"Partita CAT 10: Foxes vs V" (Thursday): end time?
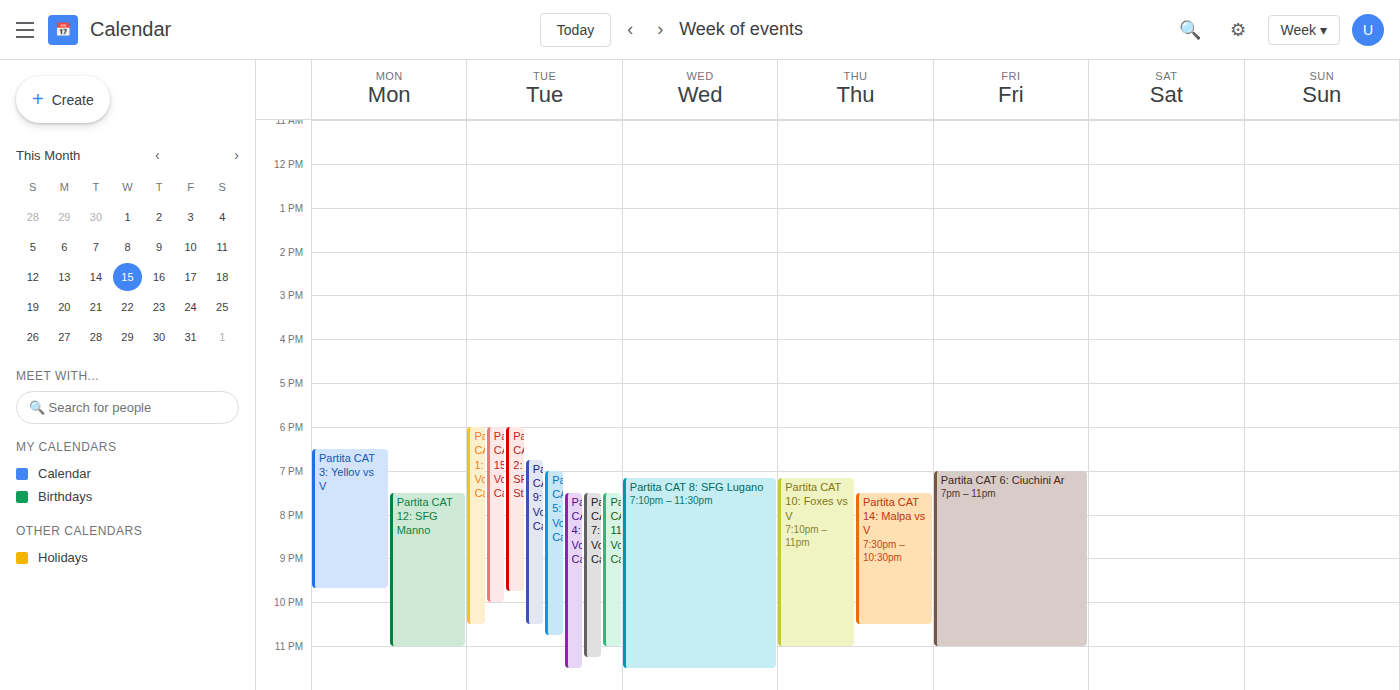
11:00 PM